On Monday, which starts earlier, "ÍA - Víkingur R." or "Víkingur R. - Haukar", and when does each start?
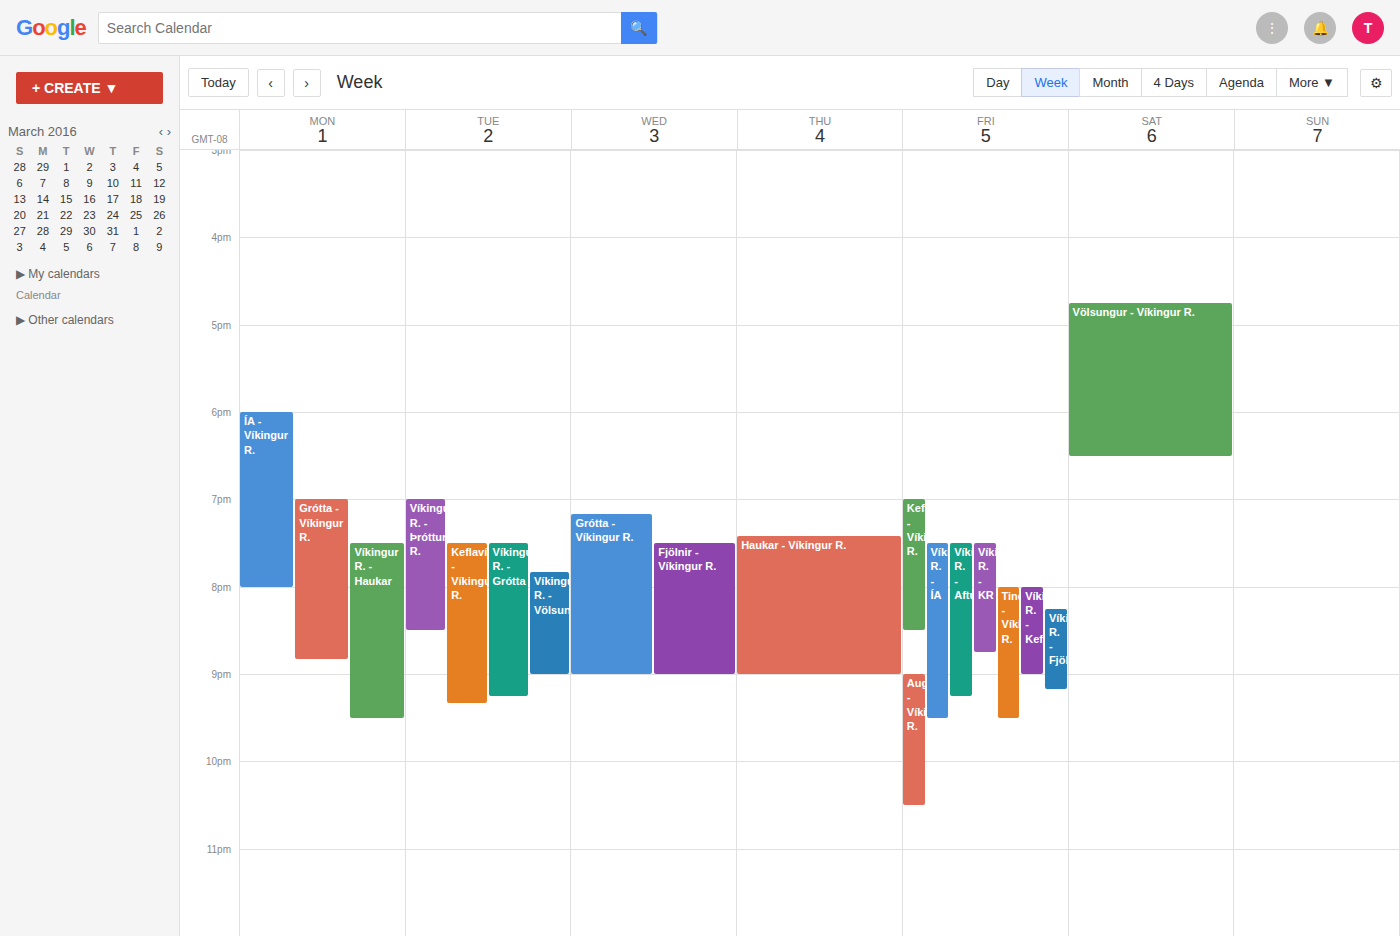
"ÍA - Víkingur R." 6:00 PM; "Víkingur R. - Haukar" 7:30 PM.